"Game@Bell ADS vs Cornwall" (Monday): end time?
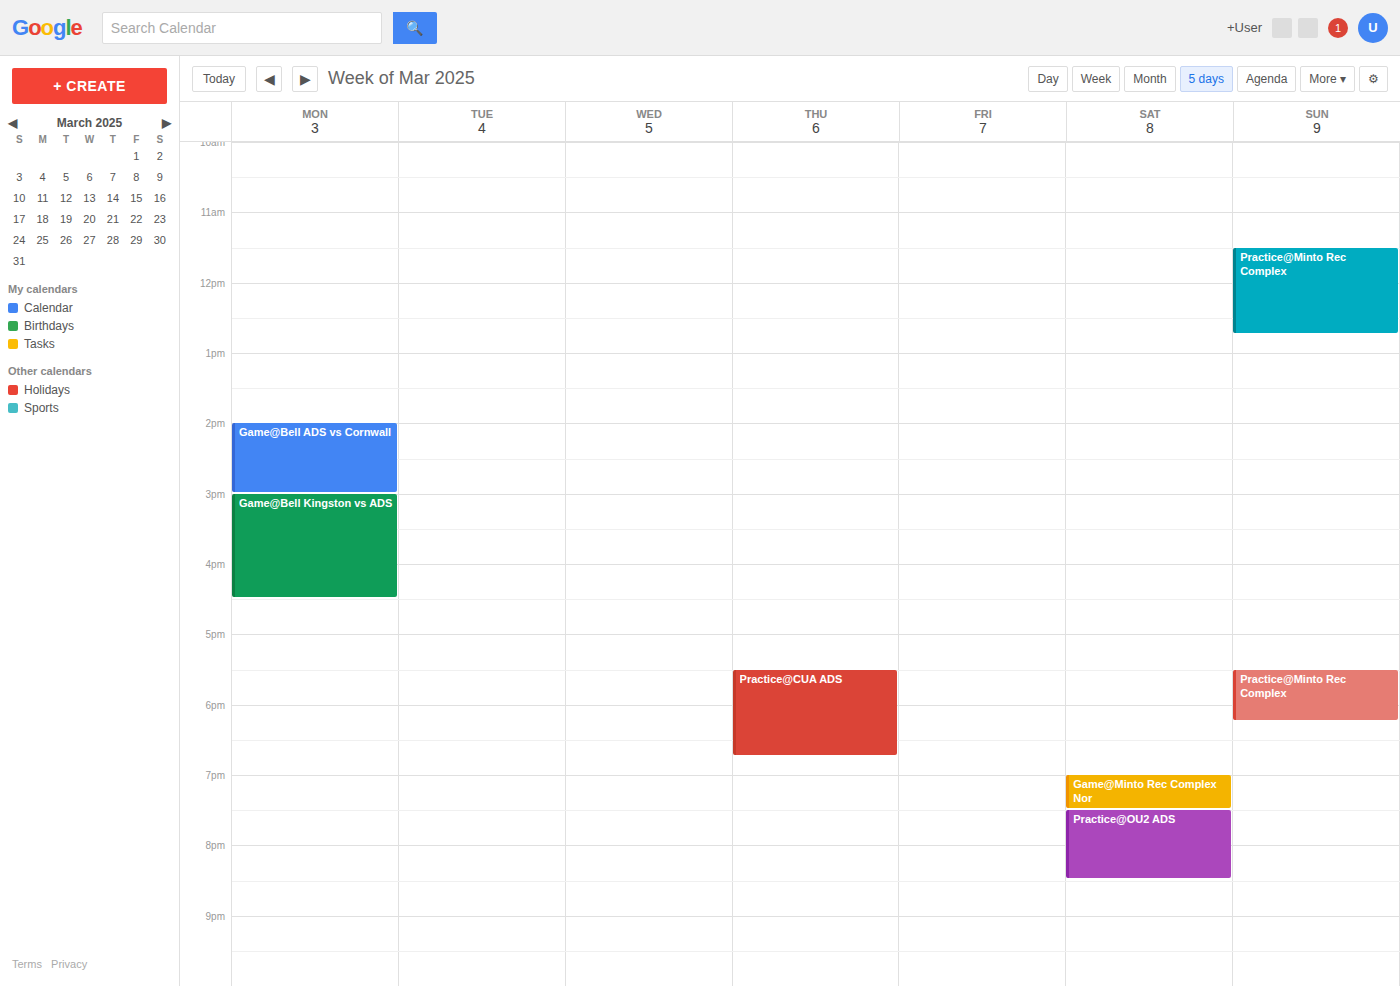
15:00